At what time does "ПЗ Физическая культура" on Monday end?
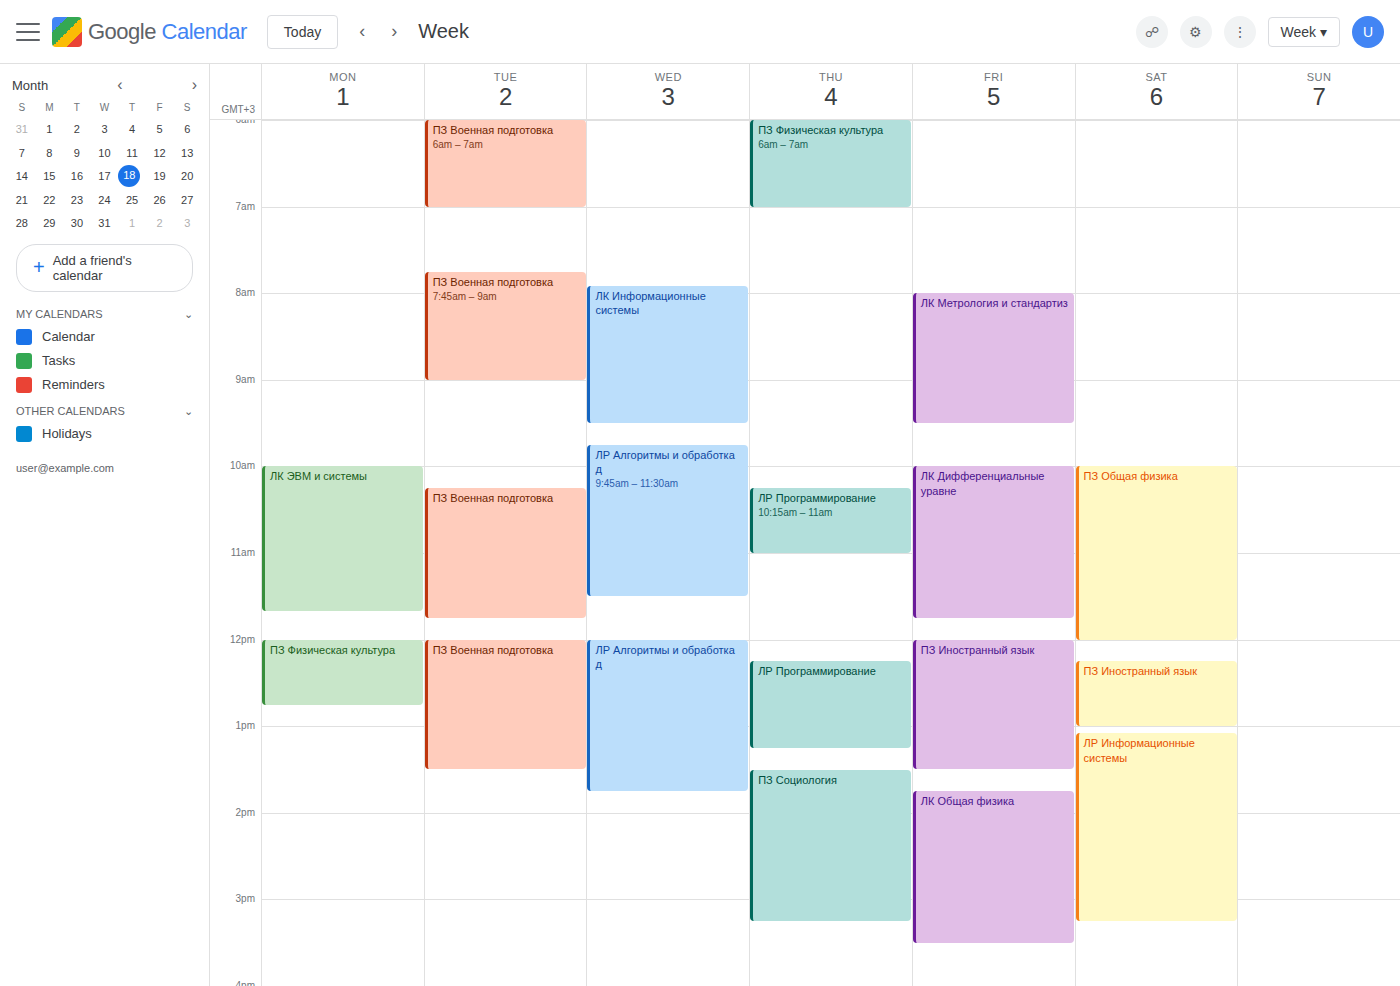
12:45 PM